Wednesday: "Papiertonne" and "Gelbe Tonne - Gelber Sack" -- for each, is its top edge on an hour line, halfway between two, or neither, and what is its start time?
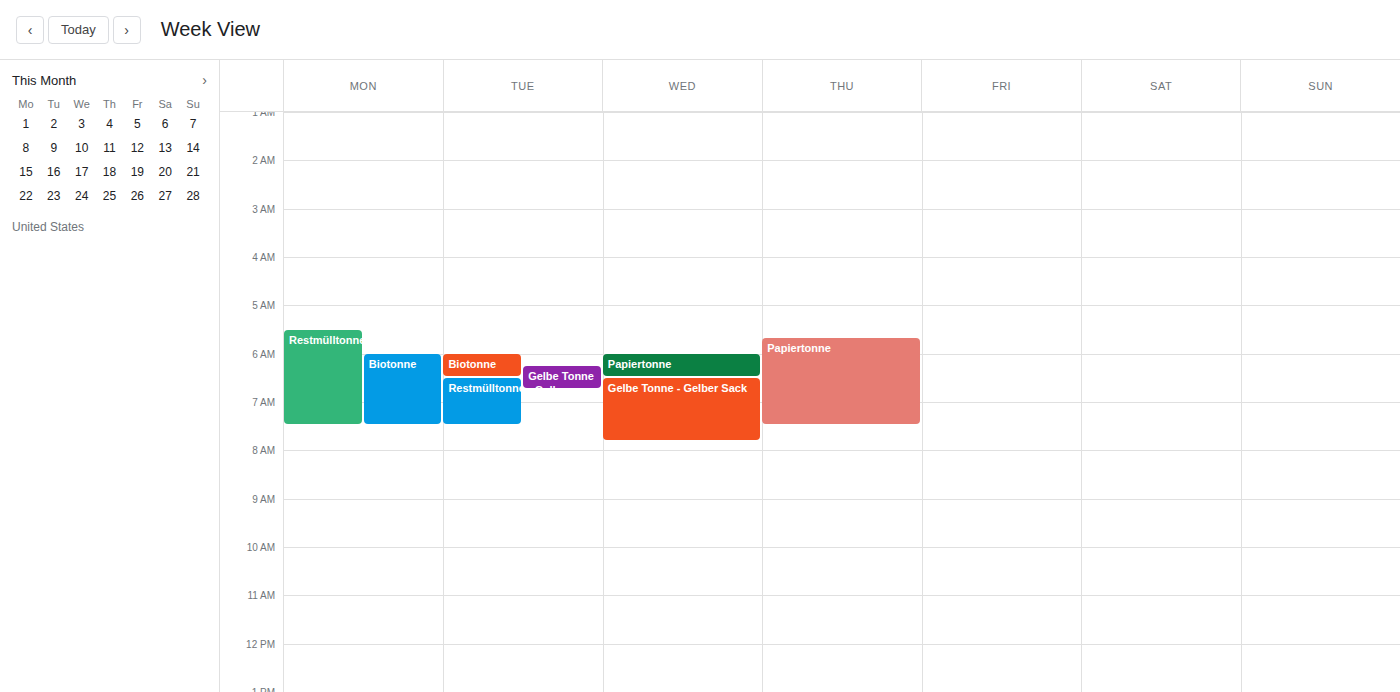
"Papiertonne": 6:00 AM, exactly on the 6 AM line. "Gelbe Tonne - Gelber Sack": 6:30 AM, halfway between the 6 AM and 7 AM lines.